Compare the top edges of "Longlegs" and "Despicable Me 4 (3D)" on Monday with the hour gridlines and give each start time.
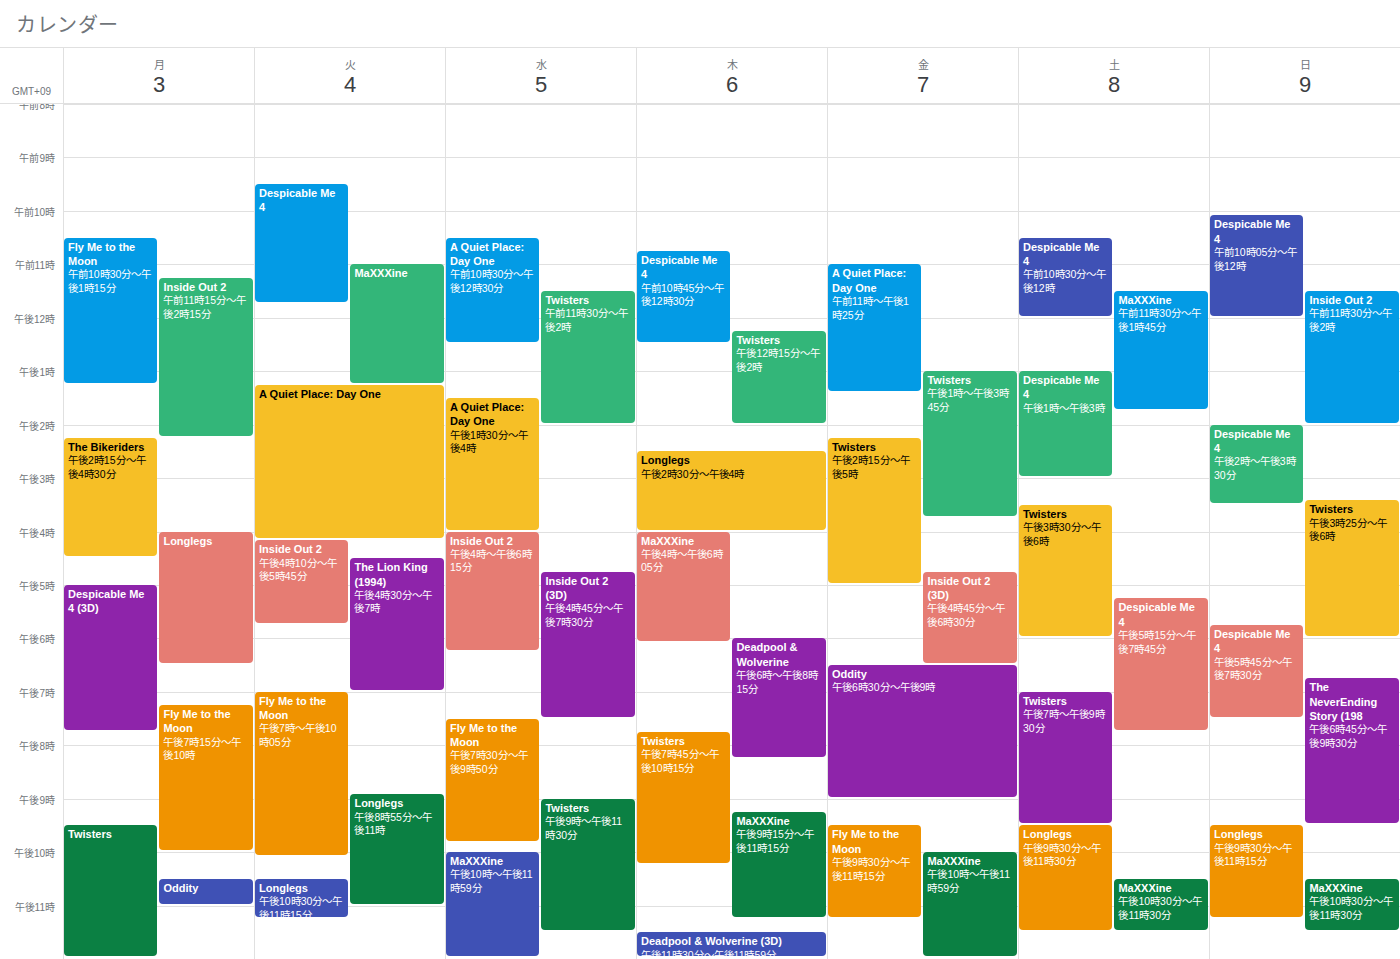
"Longlegs": 4:00 PM, exactly on the 4 PM line. "Despicable Me 4 (3D)": 5:00 PM, exactly on the 5 PM line.